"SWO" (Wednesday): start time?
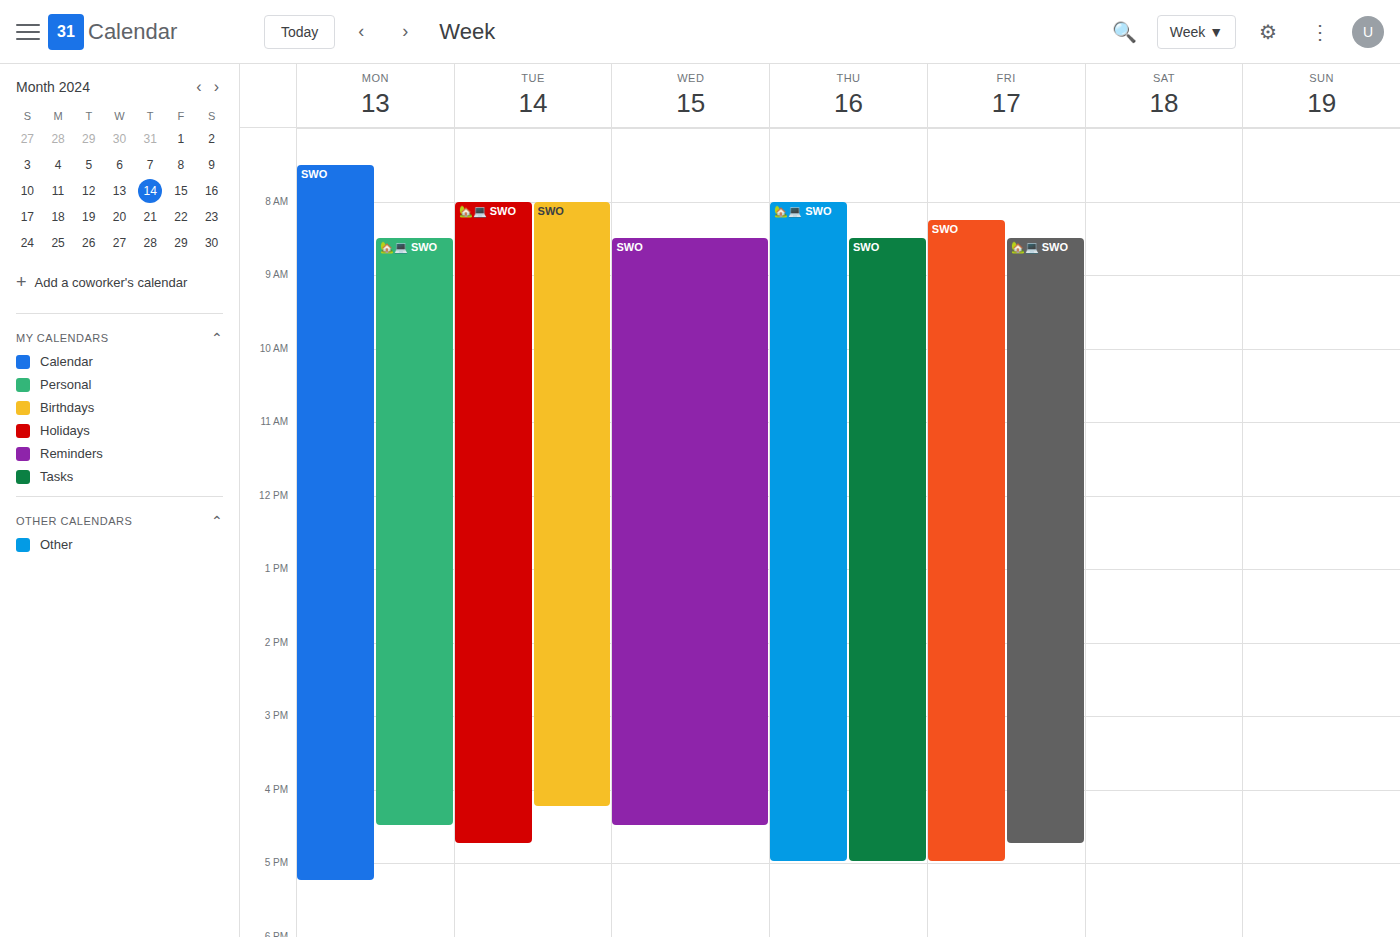
8:30 AM